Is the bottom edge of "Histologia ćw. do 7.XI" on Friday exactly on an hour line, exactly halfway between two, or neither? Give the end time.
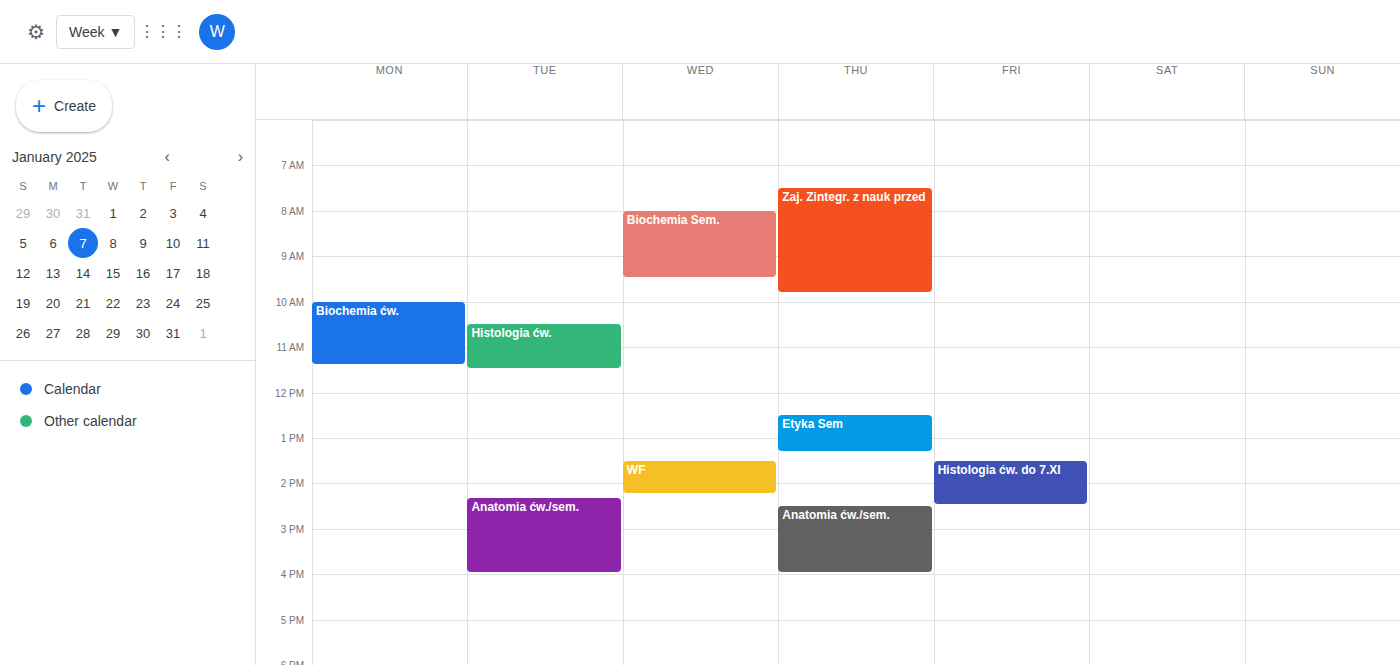
2:30 PM -- halfway between the 2 PM and 3 PM lines.